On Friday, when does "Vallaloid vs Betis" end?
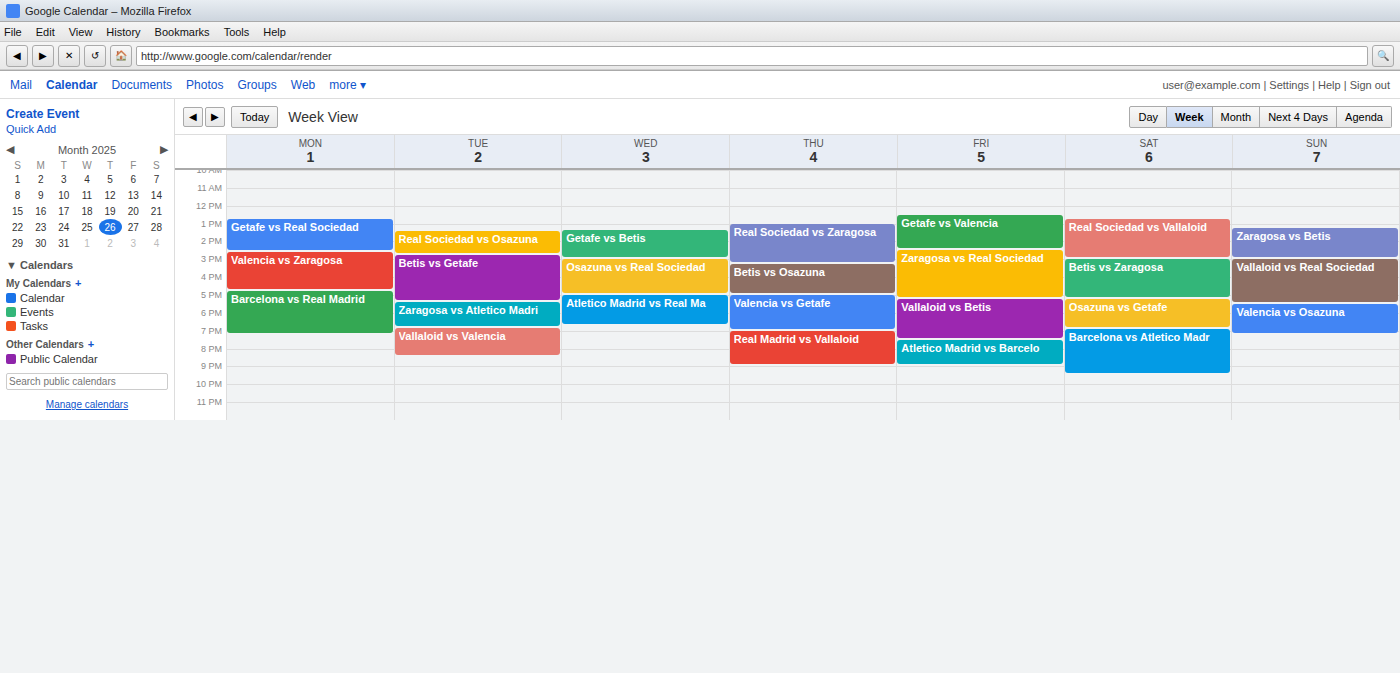
7:30 PM